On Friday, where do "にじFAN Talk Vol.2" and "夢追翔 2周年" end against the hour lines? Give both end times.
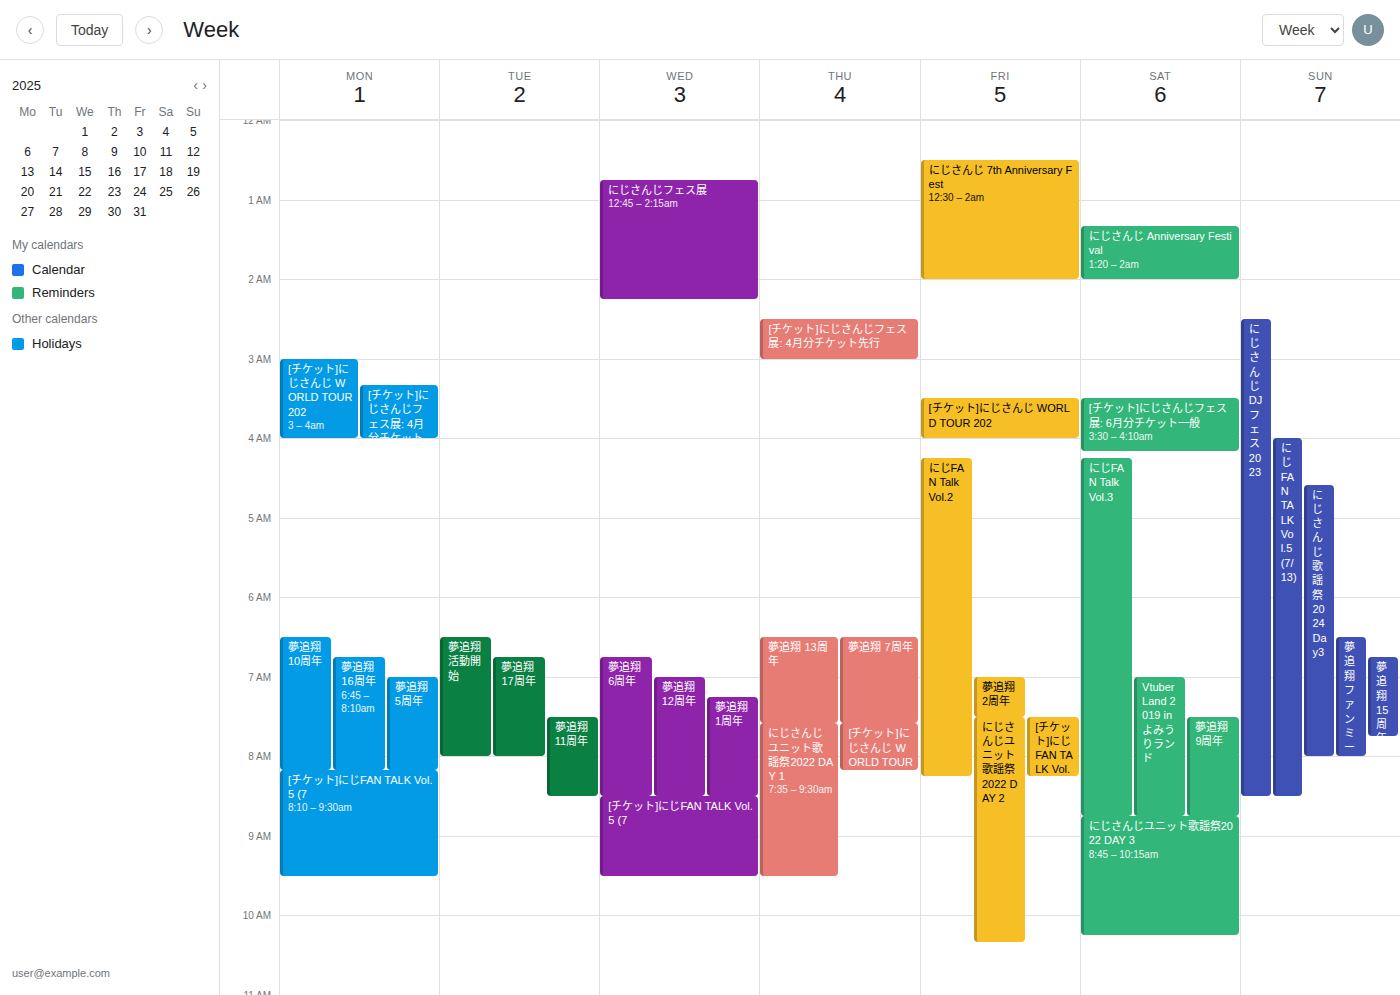
"にじFAN Talk Vol.2": 8:15 AM, neither: a quarter of the way from the 8 AM line to the 9 AM line. "夢追翔 2周年": 7:30 AM, halfway between the 7 AM and 8 AM lines.